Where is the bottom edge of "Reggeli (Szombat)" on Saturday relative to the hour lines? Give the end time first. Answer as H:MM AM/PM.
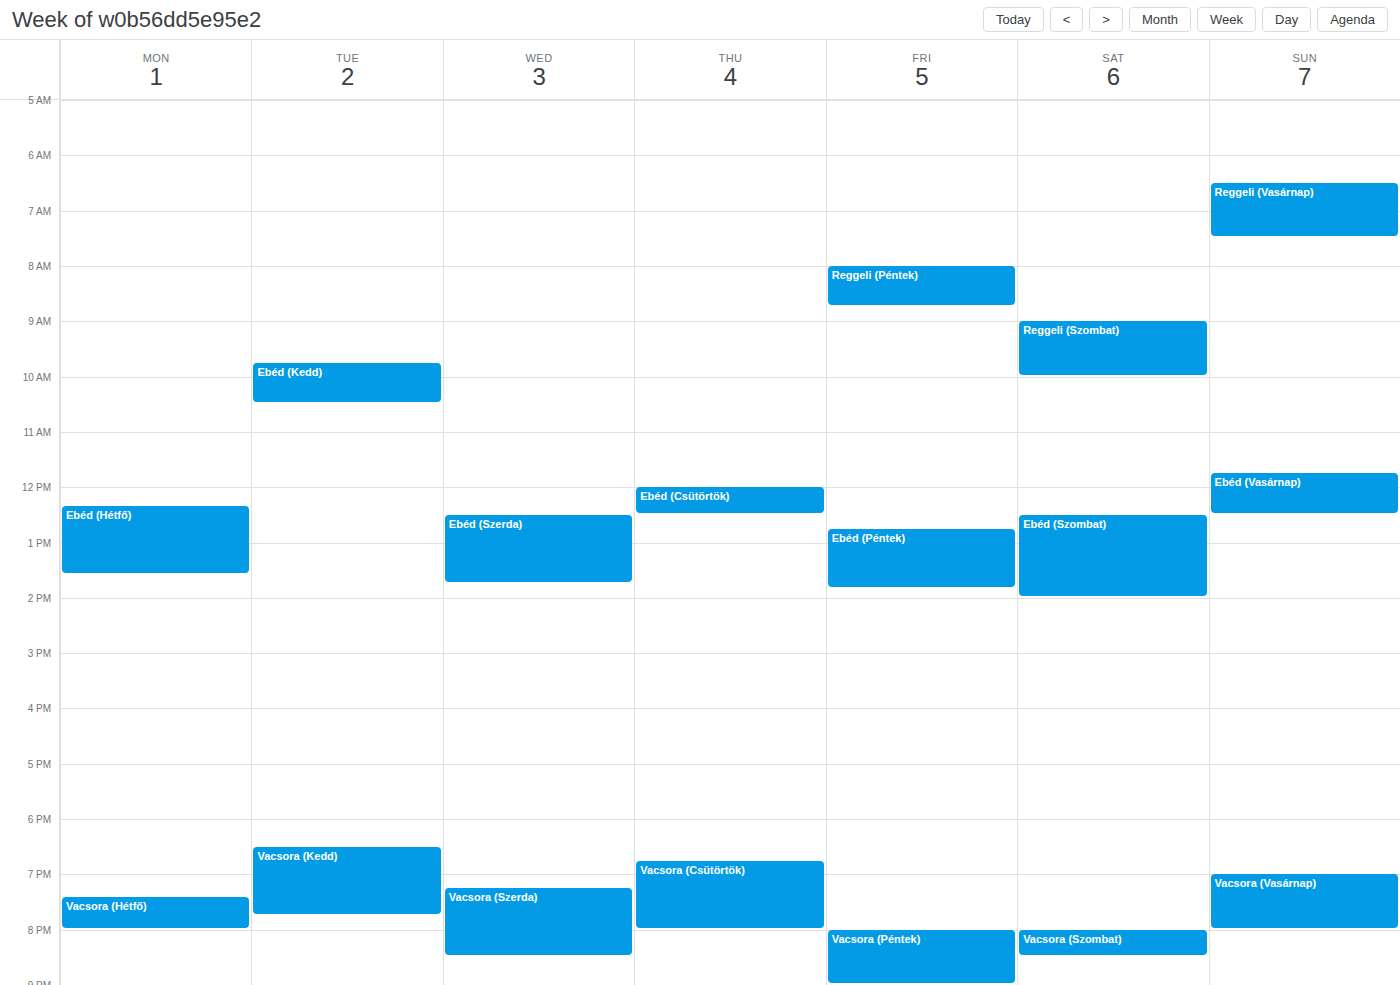
10:00 AM -- exactly on the 10 AM line.